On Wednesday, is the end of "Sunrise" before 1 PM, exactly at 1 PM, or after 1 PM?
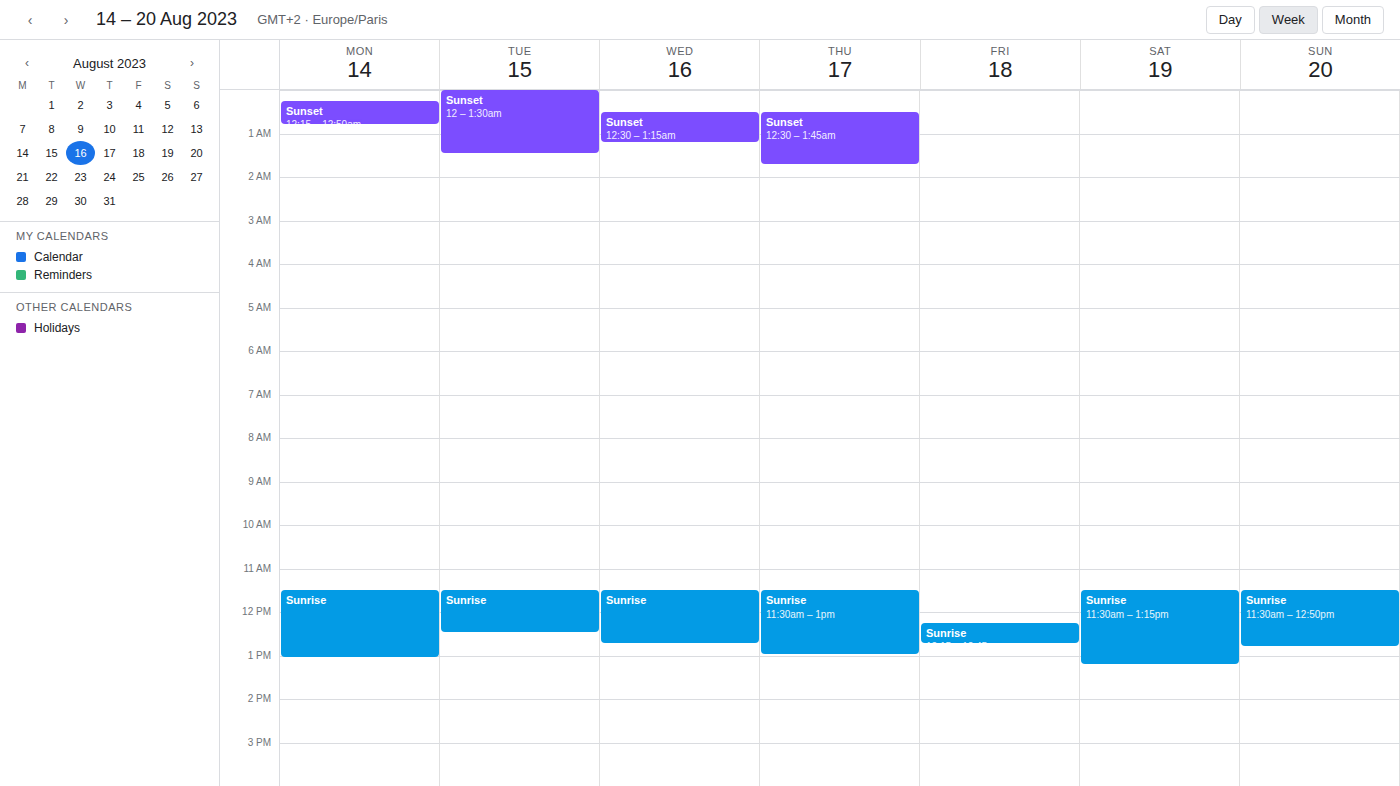
12:45 PM -- before 1 PM, 15 minutes above the 1 PM line.